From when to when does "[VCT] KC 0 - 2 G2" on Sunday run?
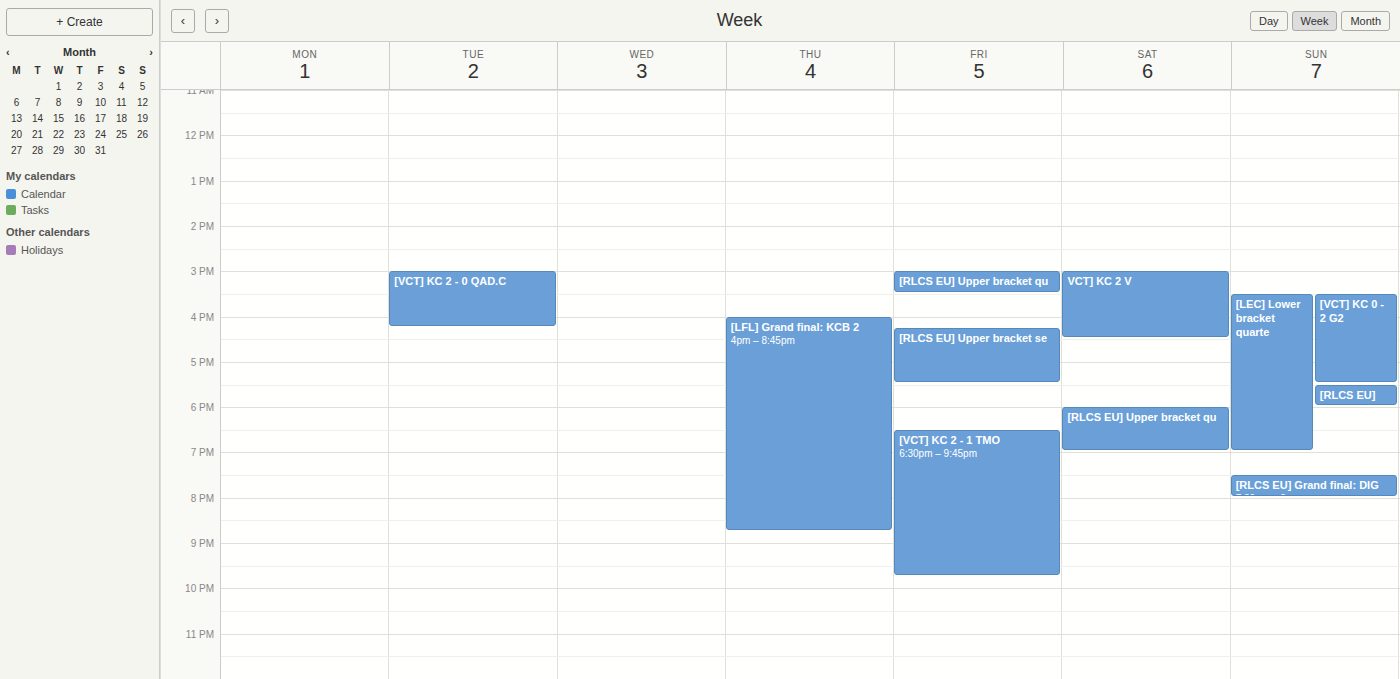
3:30 PM to 5:30 PM